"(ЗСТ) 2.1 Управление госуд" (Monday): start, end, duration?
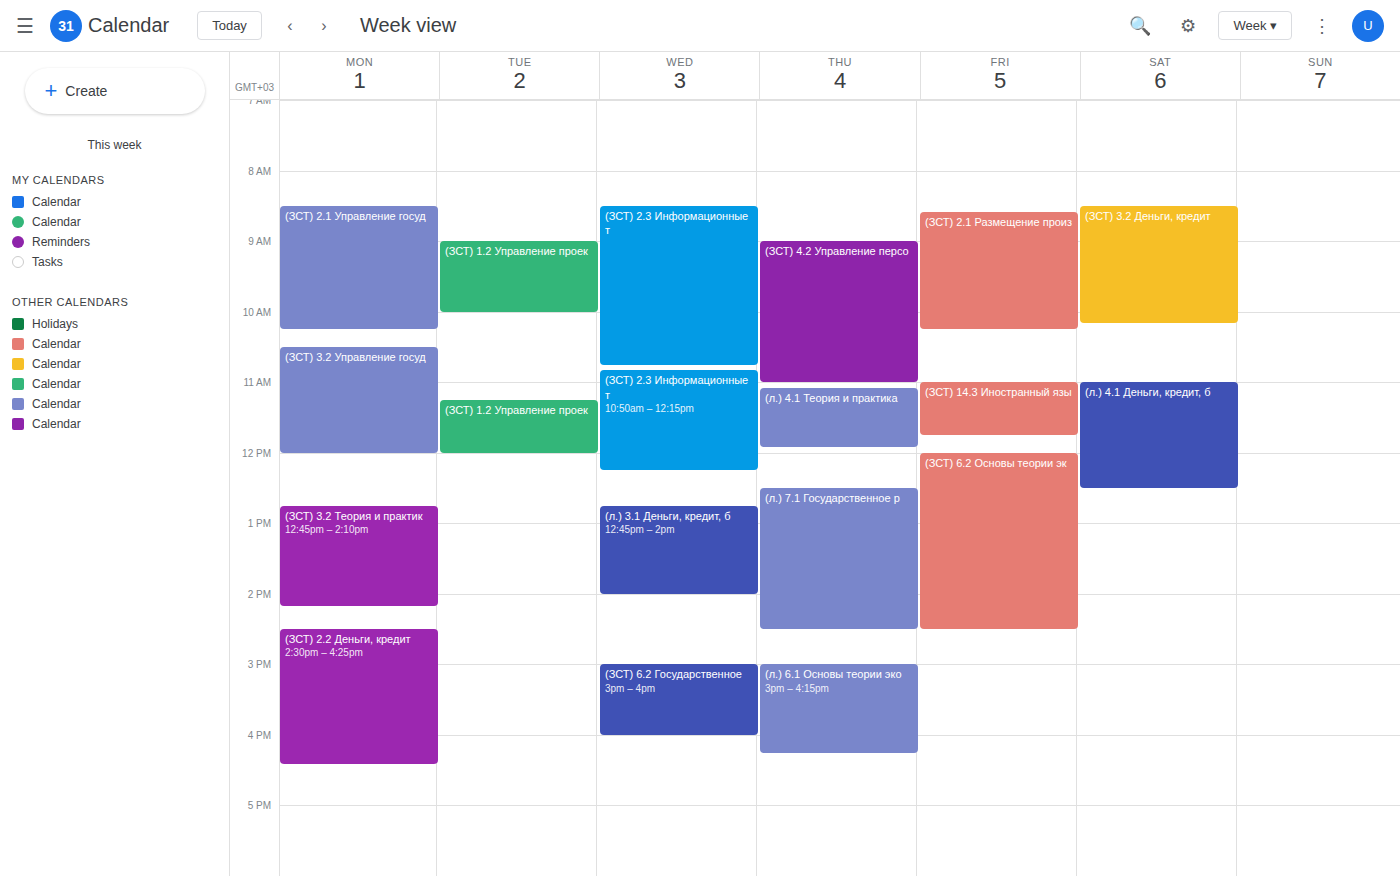
8:30 AM to 10:15 AM, 1 hour 45 minutes